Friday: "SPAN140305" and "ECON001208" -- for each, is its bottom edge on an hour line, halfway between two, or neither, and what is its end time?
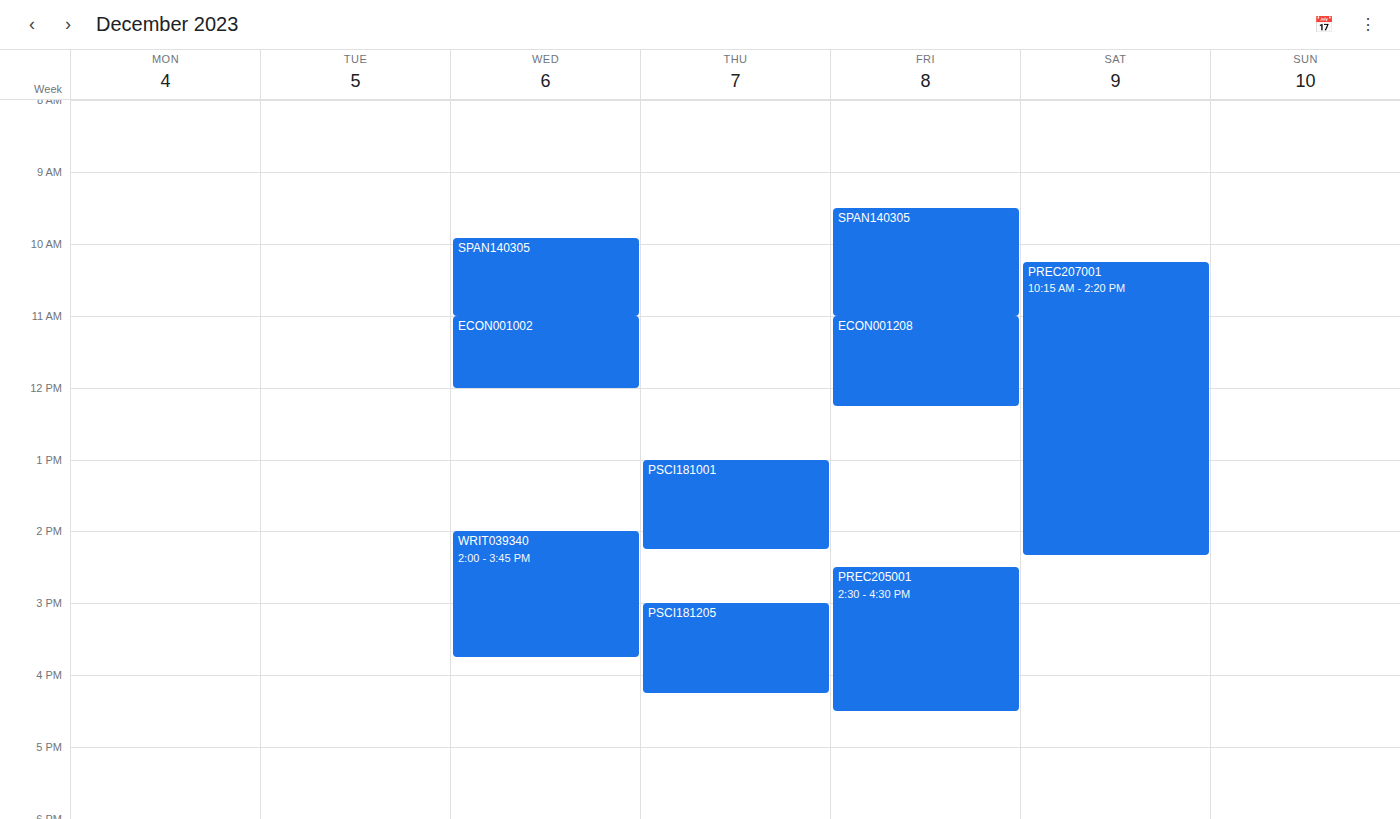
"SPAN140305": 11:00 AM, exactly on the 11 AM line. "ECON001208": 12:15 PM, neither: a quarter of the way from the 12 PM line to the 1 PM line.